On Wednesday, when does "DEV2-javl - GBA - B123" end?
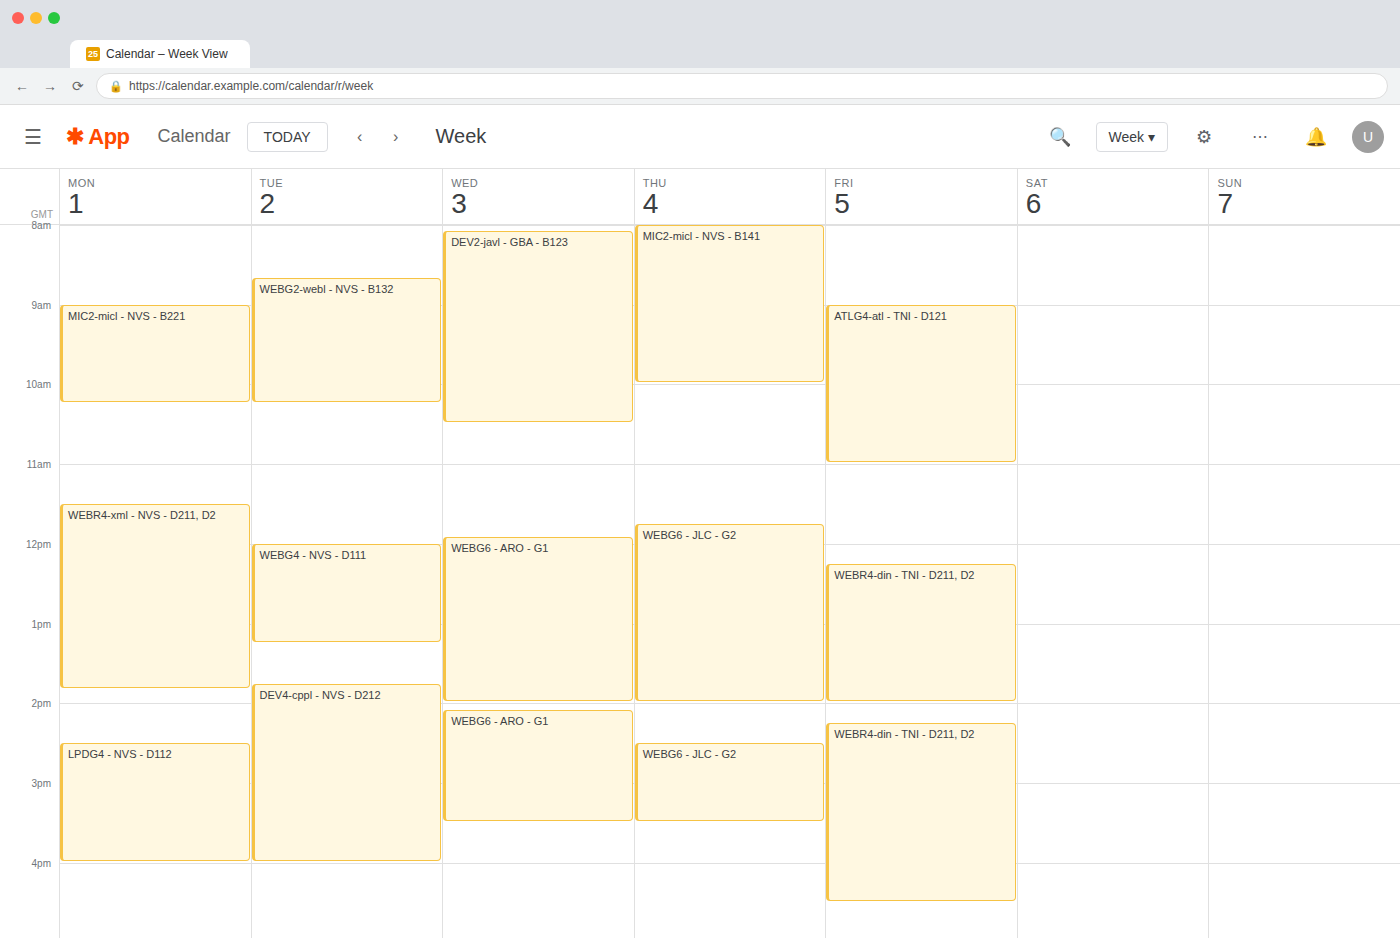
10:30 AM